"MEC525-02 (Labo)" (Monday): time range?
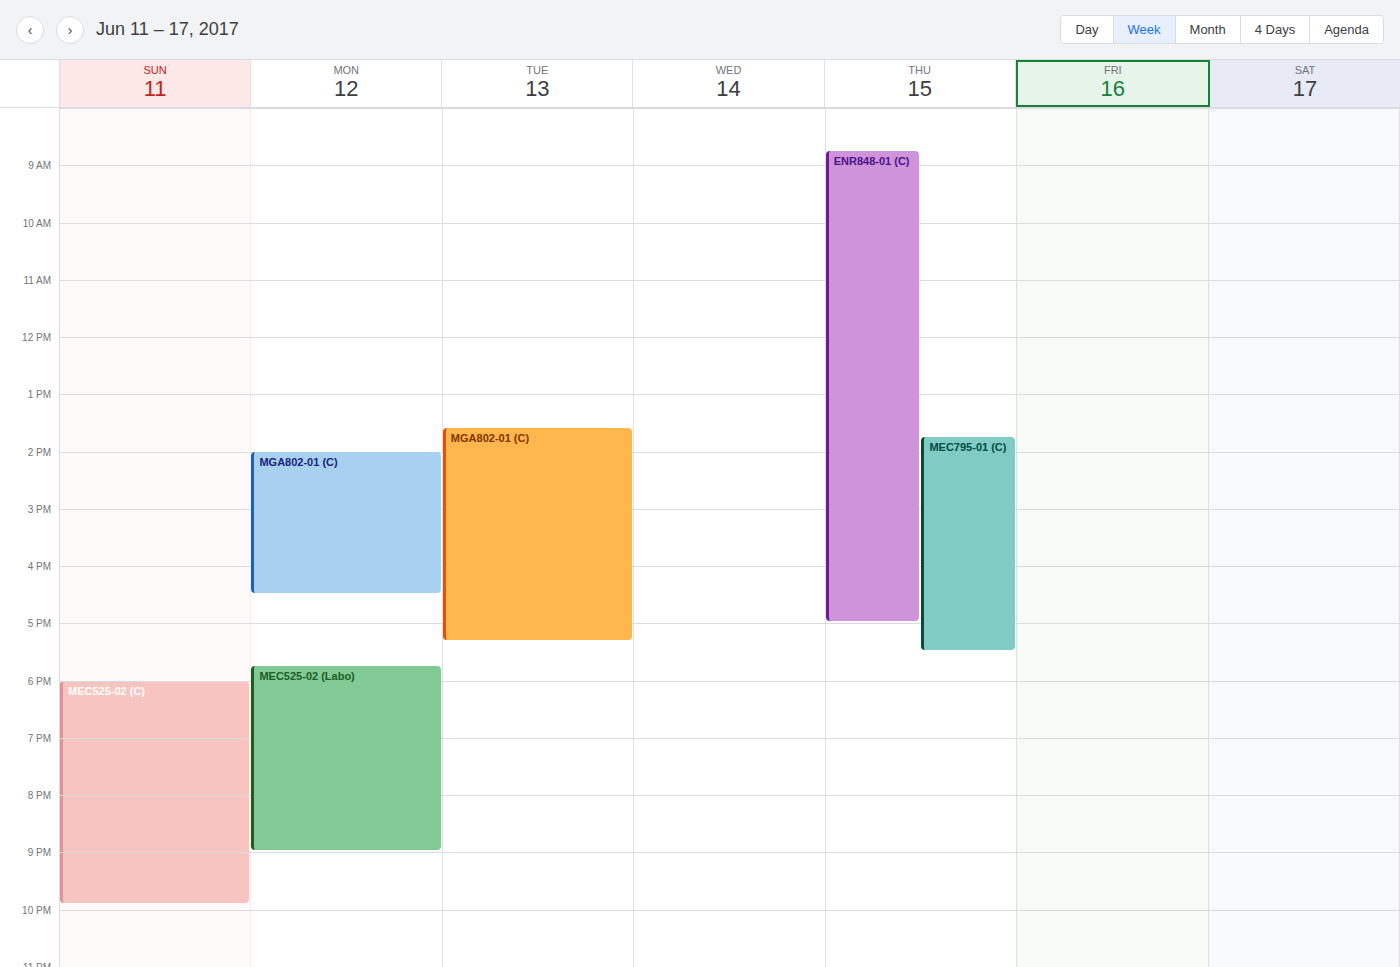
5:45 PM to 9:00 PM